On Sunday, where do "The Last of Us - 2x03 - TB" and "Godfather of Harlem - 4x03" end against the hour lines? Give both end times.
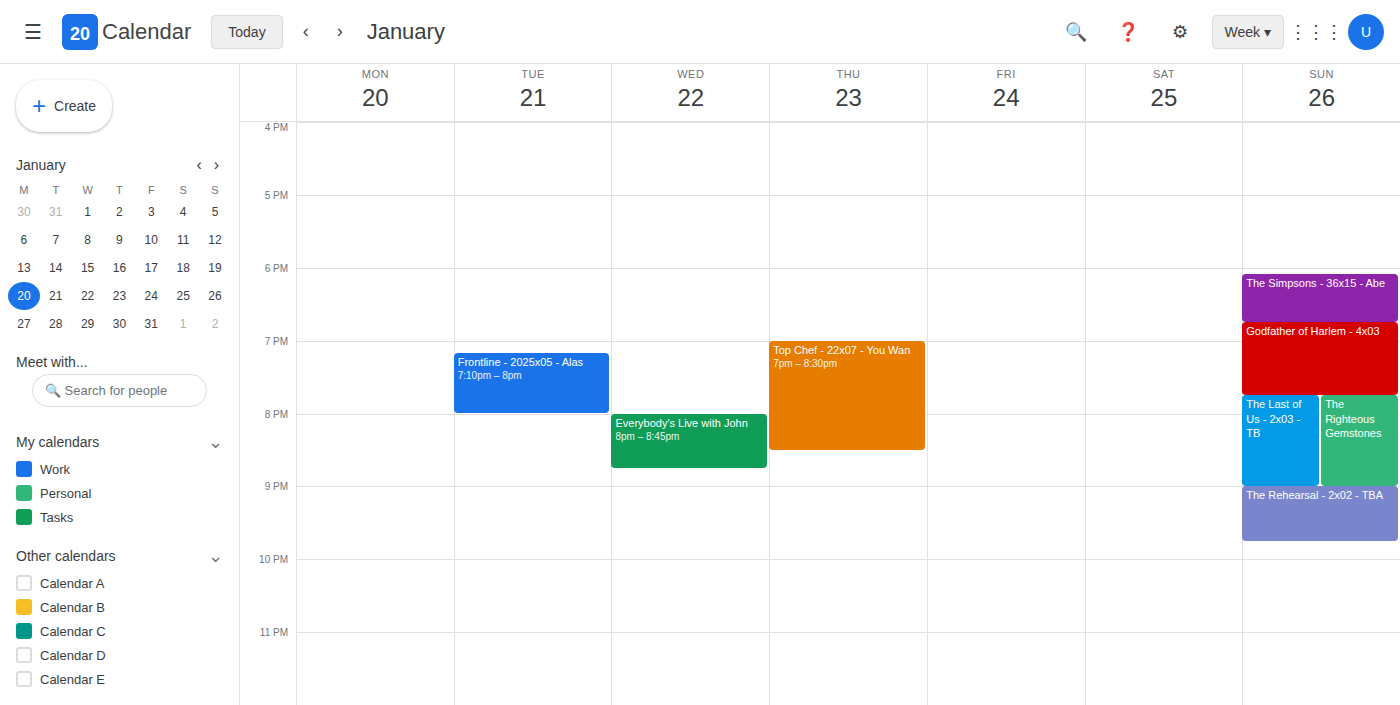
"The Last of Us - 2x03 - TB": 9:00 PM, exactly on the 9 PM line. "Godfather of Harlem - 4x03": 7:45 PM, neither: three quarters of the way from the 7 PM line to the 8 PM line.